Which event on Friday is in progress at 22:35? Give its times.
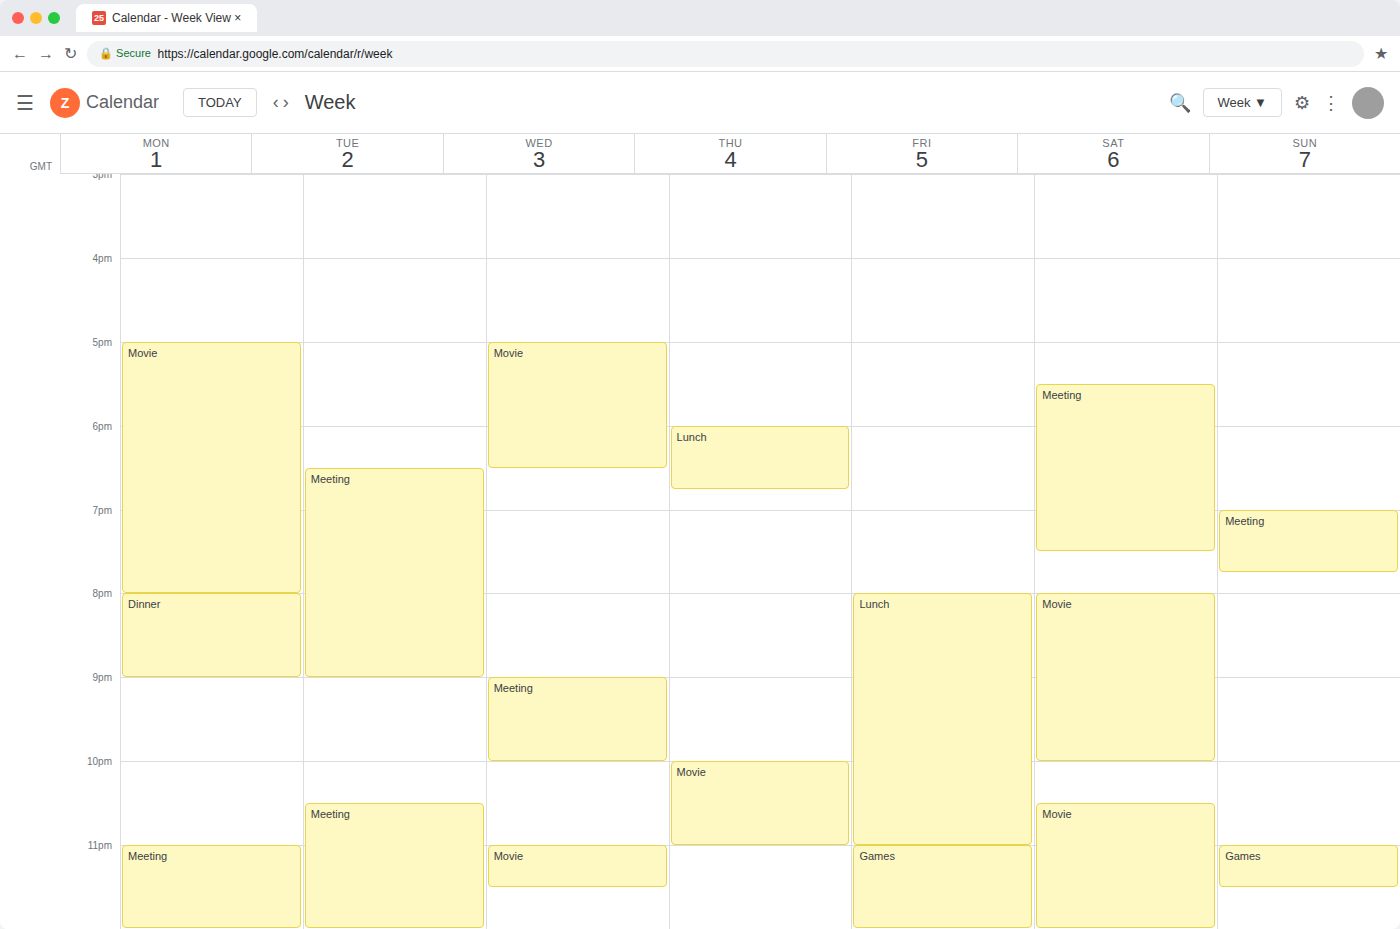
"Lunch", 20:00 to 23:00